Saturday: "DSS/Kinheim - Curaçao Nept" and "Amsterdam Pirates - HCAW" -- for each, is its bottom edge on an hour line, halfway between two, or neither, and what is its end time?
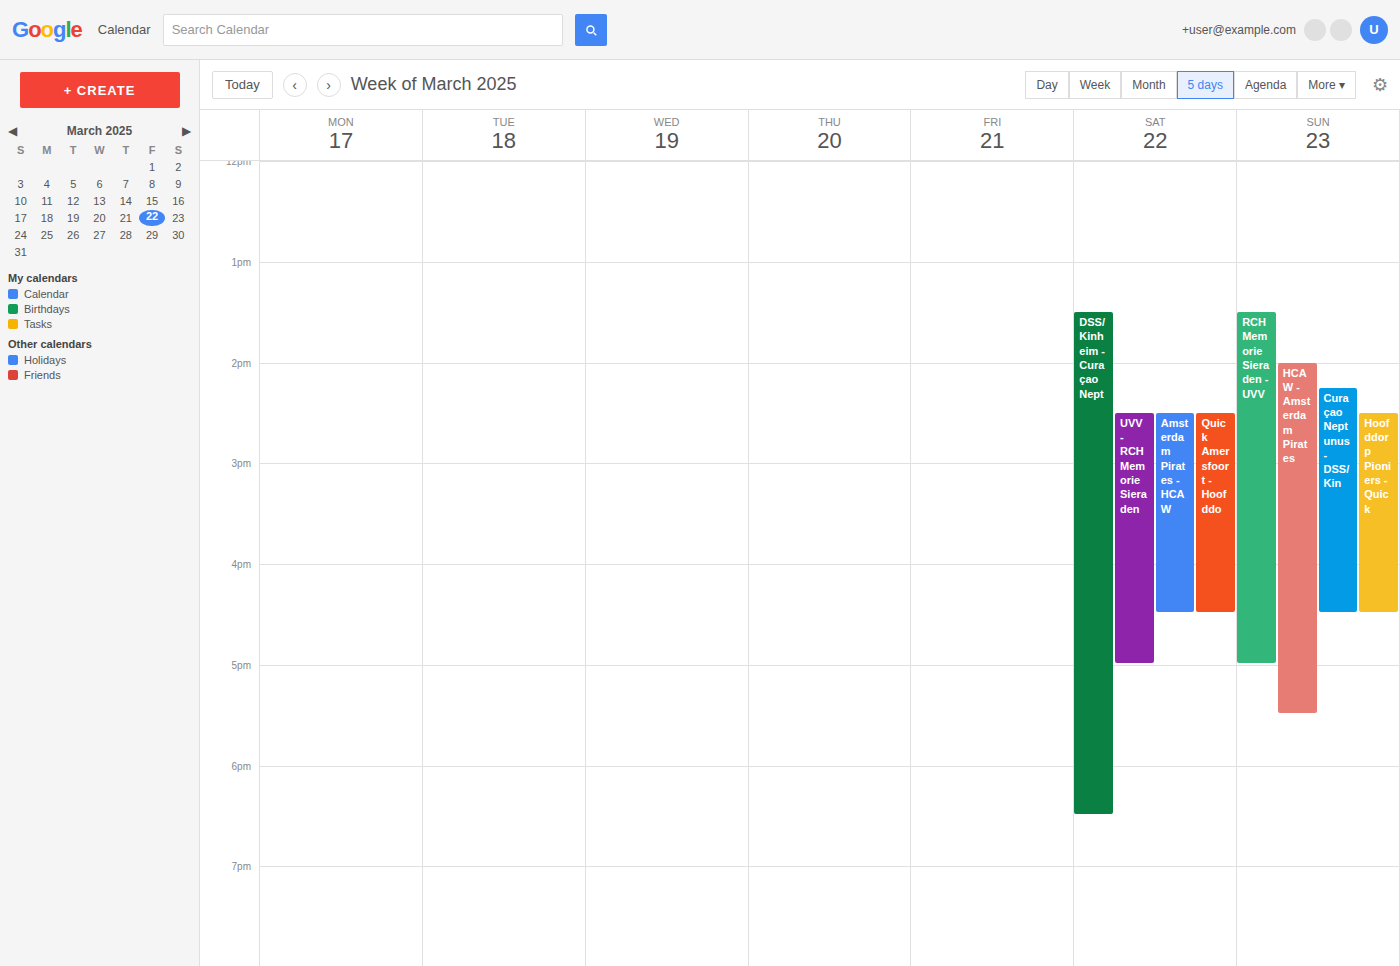
"DSS/Kinheim - Curaçao Nept": 6:30 PM, halfway between the 6 PM and 7 PM lines. "Amsterdam Pirates - HCAW": 4:30 PM, halfway between the 4 PM and 5 PM lines.